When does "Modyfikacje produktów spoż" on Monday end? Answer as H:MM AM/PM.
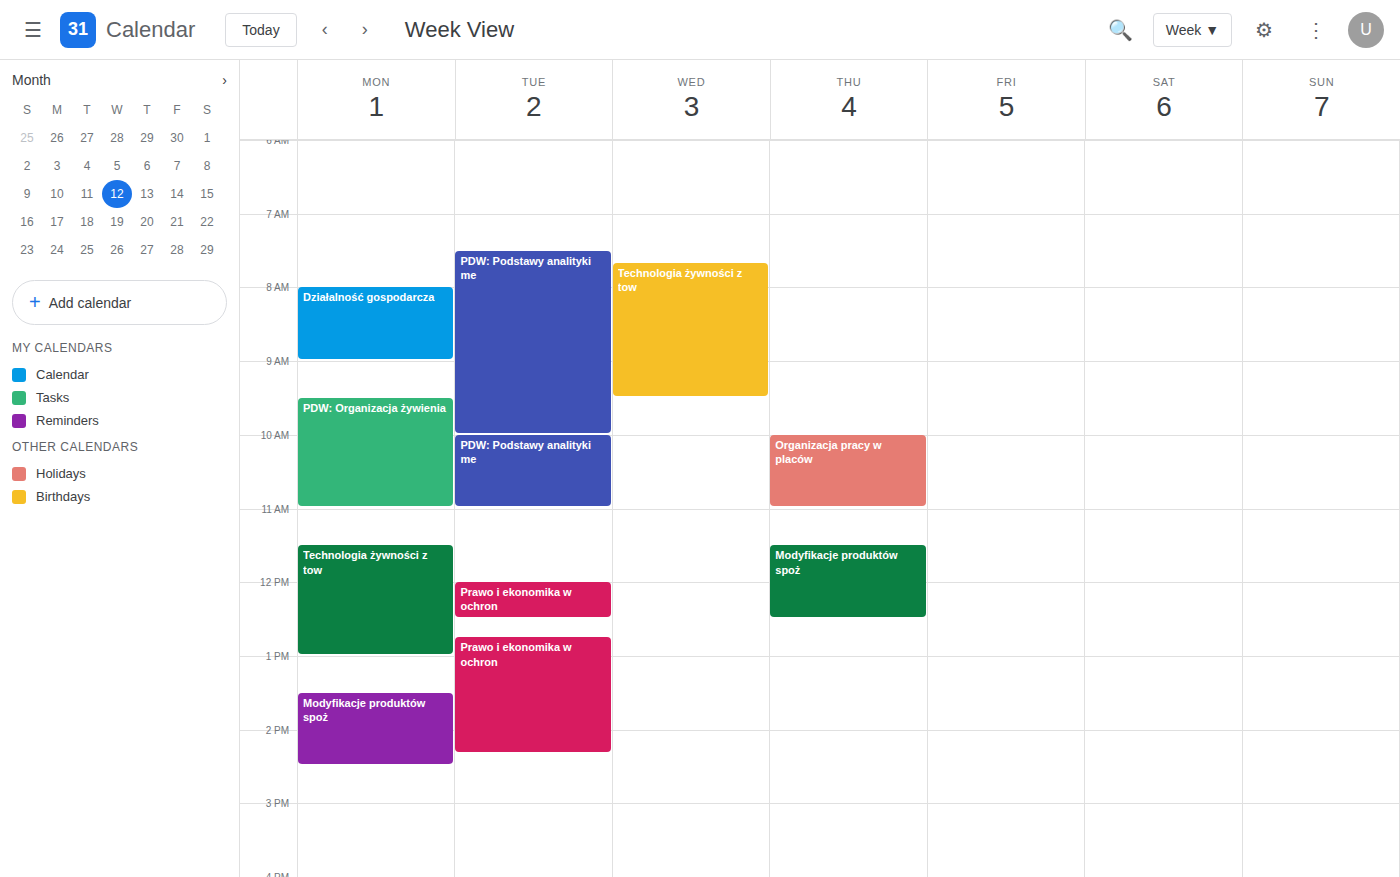
2:30 PM